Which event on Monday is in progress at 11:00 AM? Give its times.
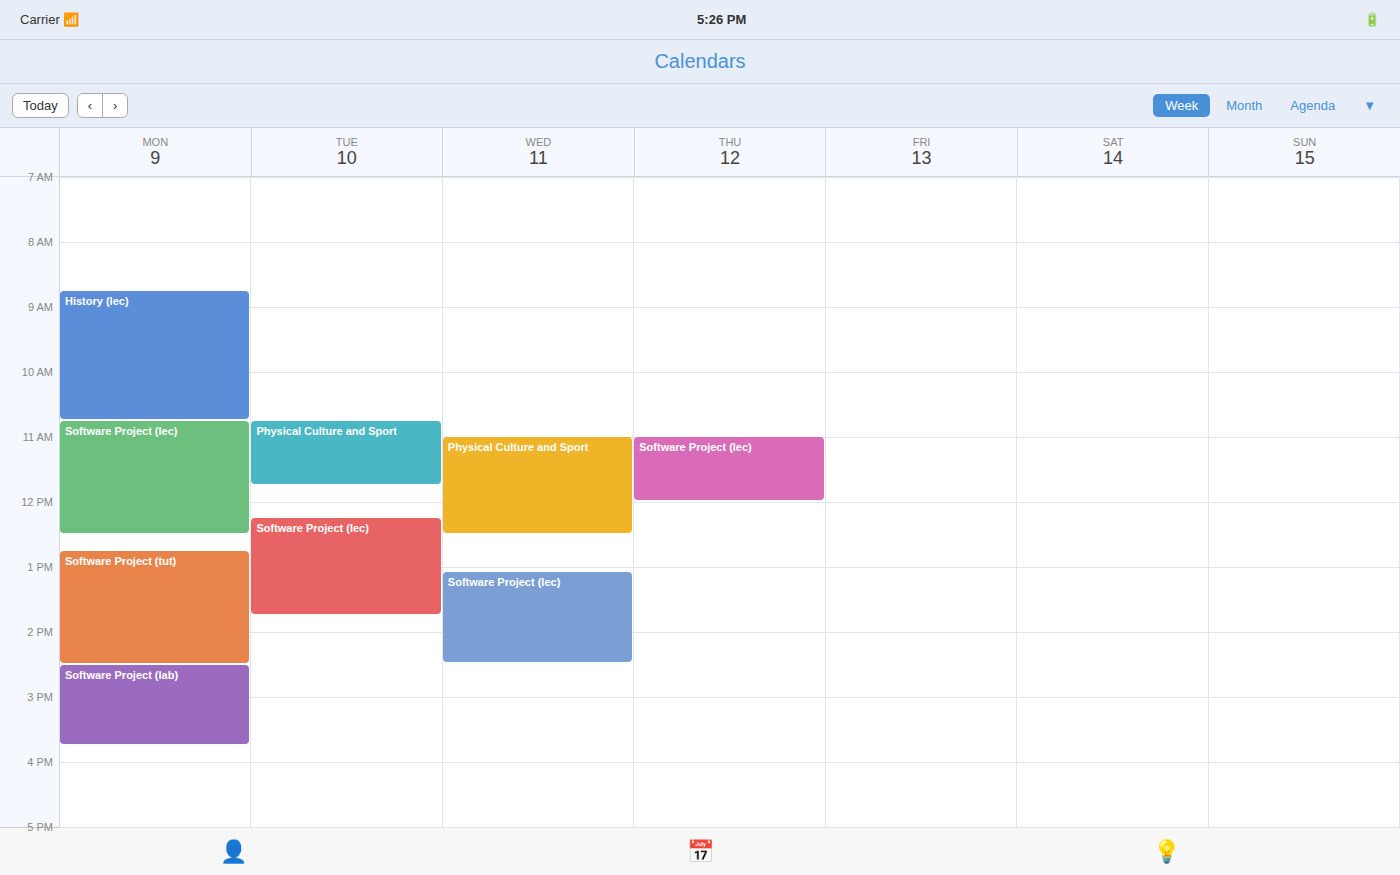
"Software Project (lec)", 10:45 AM to 12:30 PM